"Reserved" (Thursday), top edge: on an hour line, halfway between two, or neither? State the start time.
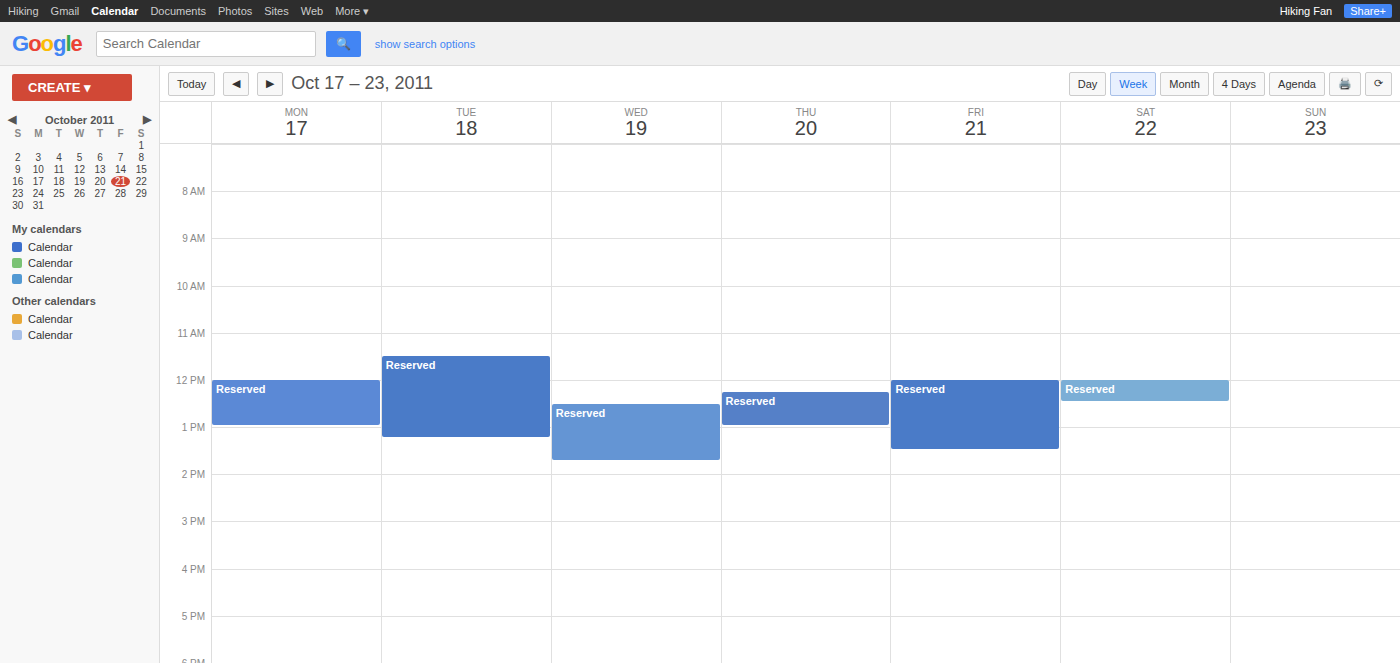
12:15 -- neither: a quarter of the way from the 12:00 line to the 13:00 line.